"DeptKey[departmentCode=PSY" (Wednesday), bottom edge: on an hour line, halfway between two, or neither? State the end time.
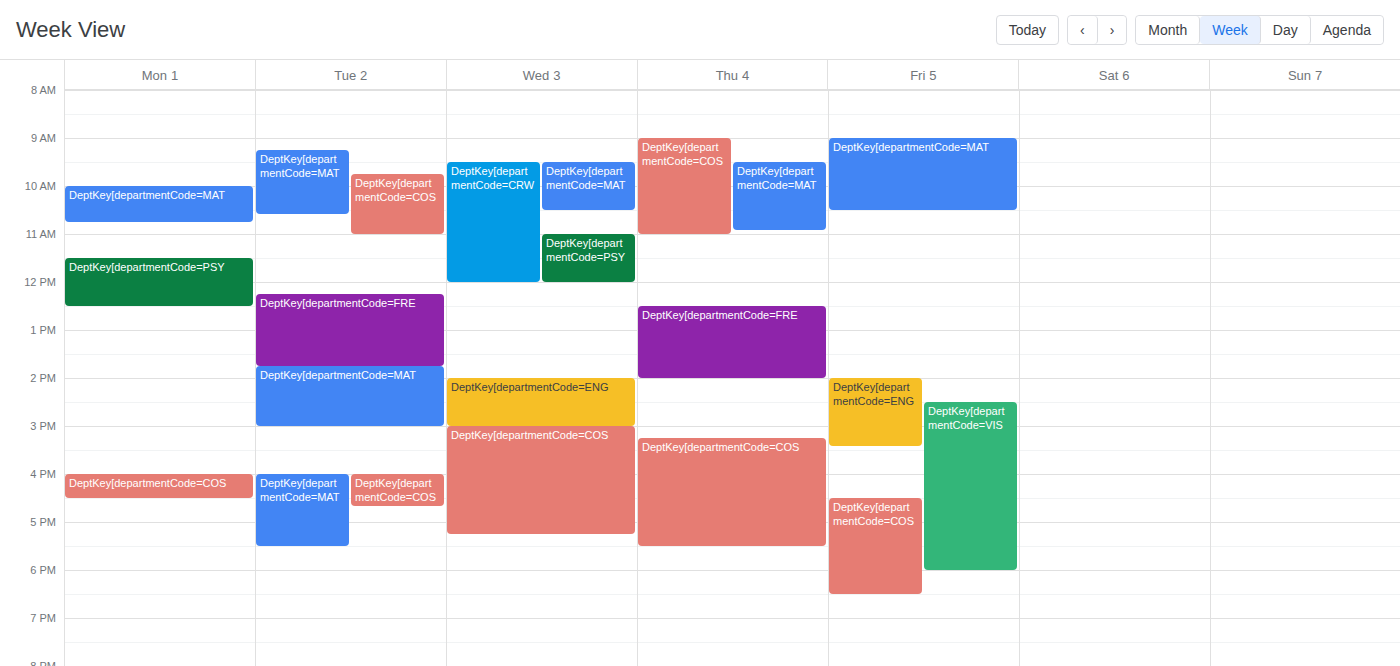
12:00 PM -- exactly on the 12 PM line.